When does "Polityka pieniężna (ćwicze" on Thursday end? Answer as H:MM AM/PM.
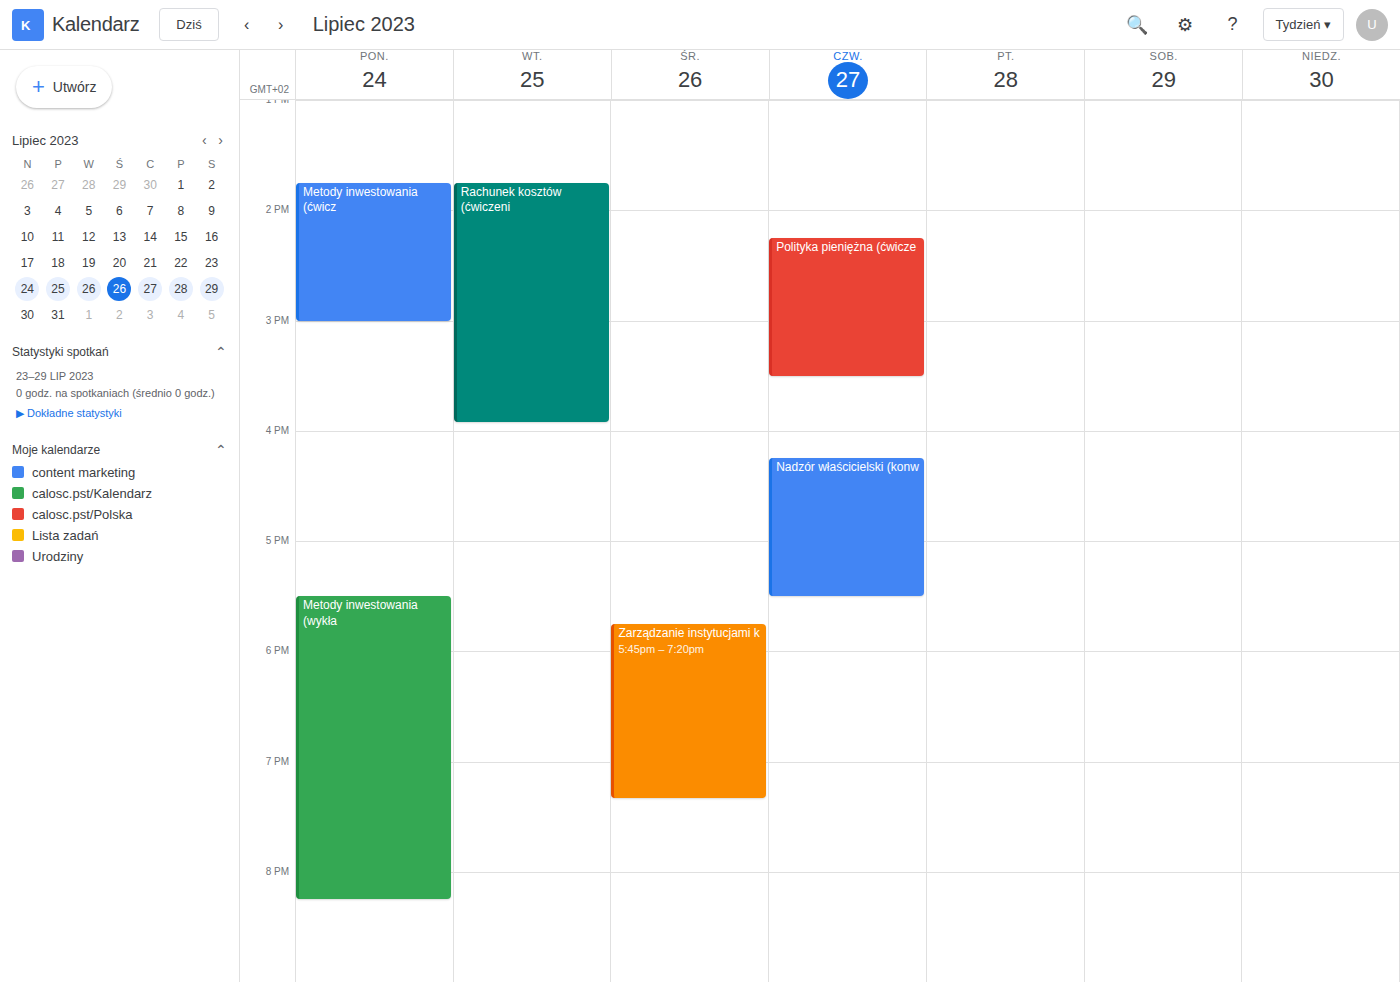
3:30 PM